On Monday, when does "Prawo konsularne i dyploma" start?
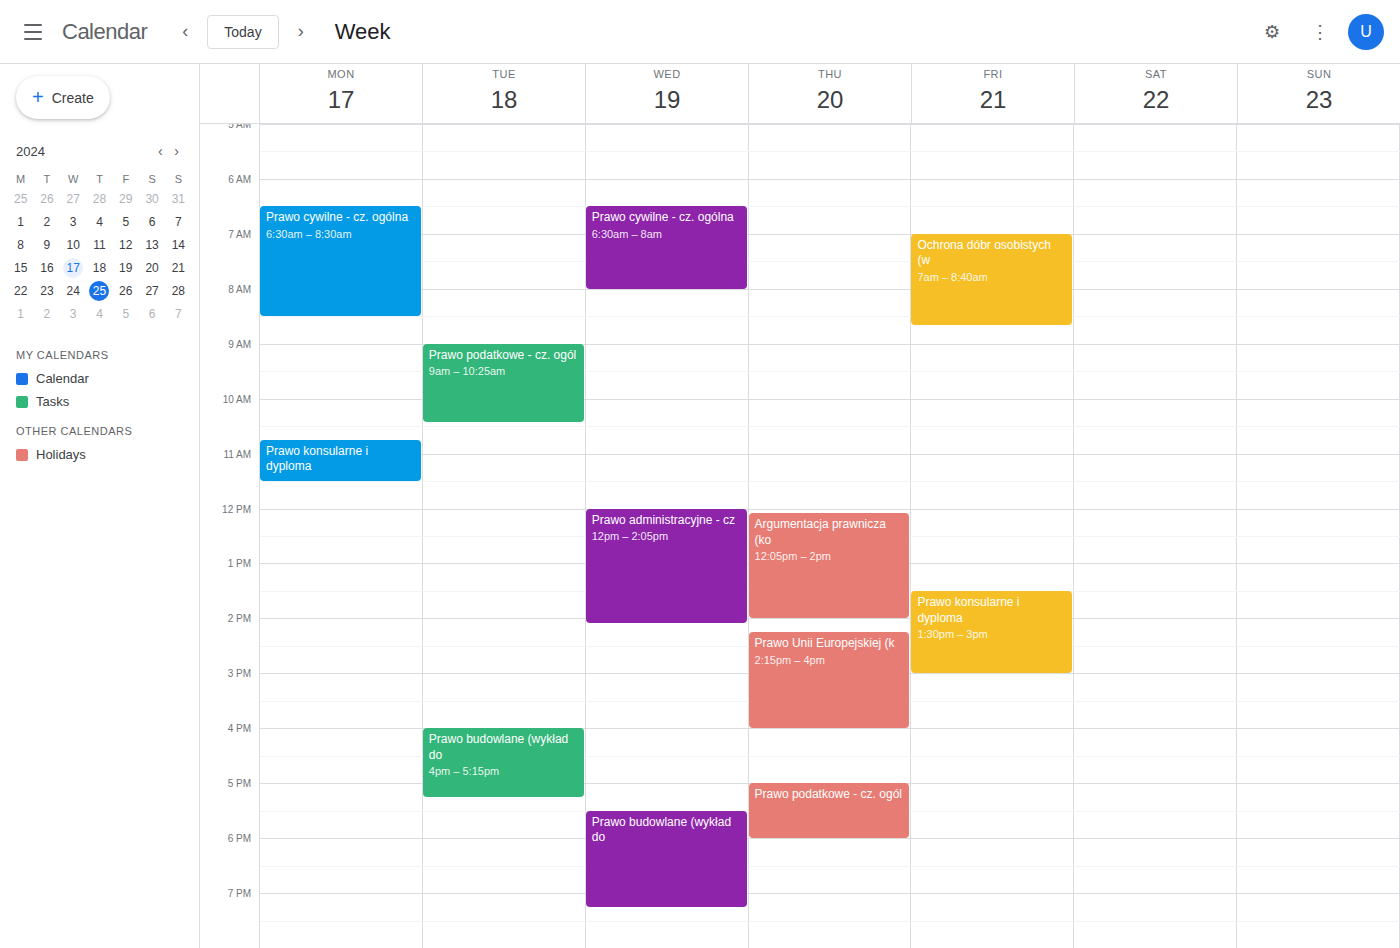
10:45 AM